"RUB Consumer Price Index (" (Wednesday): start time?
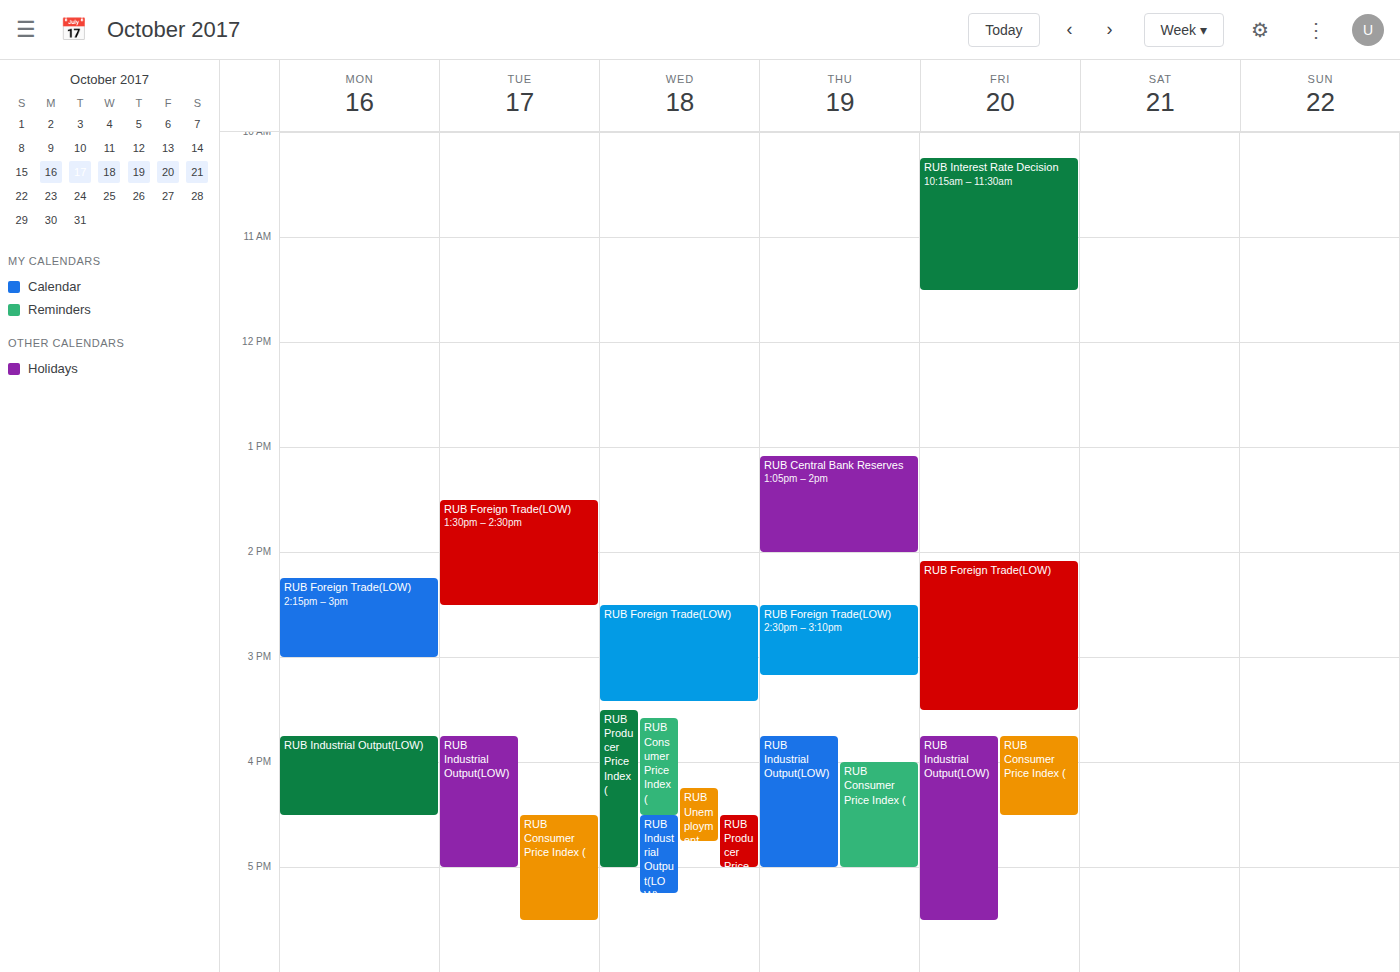
3:35 PM